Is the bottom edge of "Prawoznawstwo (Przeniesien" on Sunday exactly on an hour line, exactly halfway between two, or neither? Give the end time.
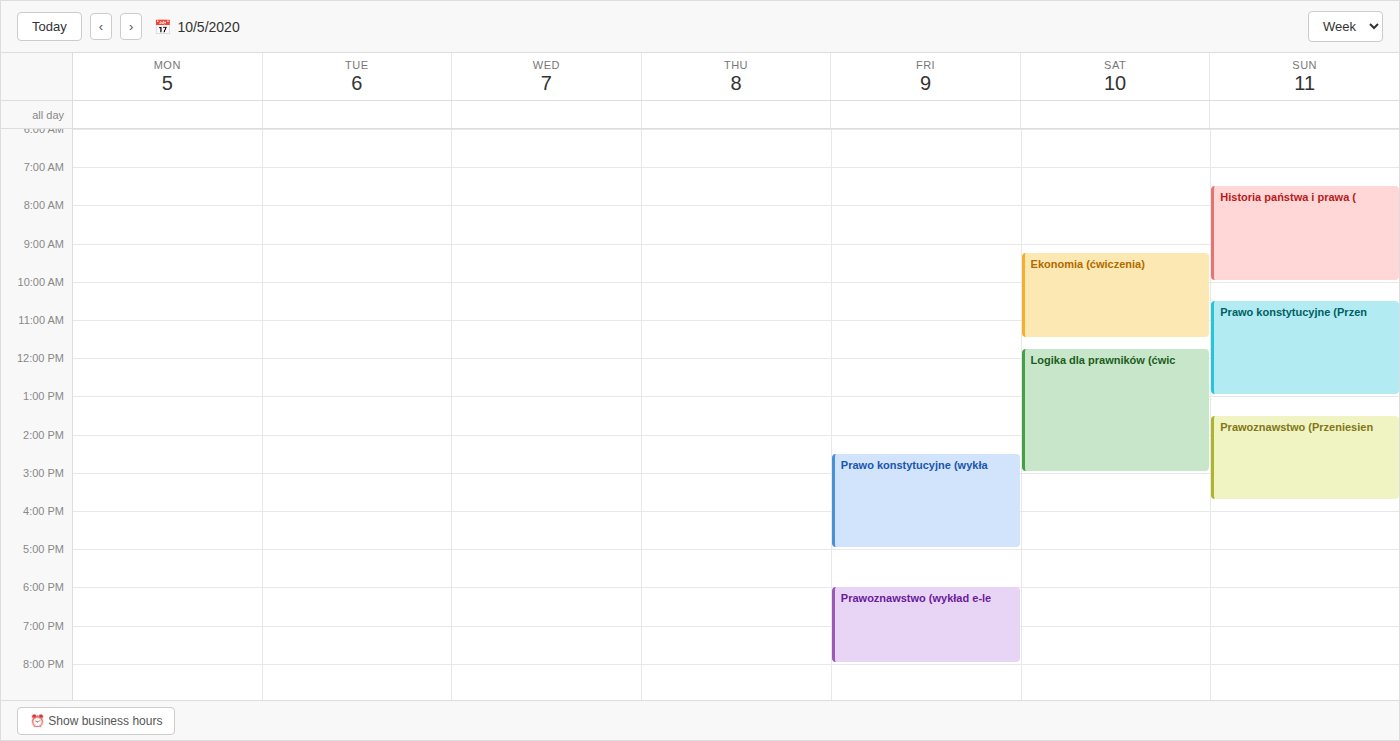
3:45 PM -- neither: three quarters of the way from the 3 PM line to the 4 PM line.